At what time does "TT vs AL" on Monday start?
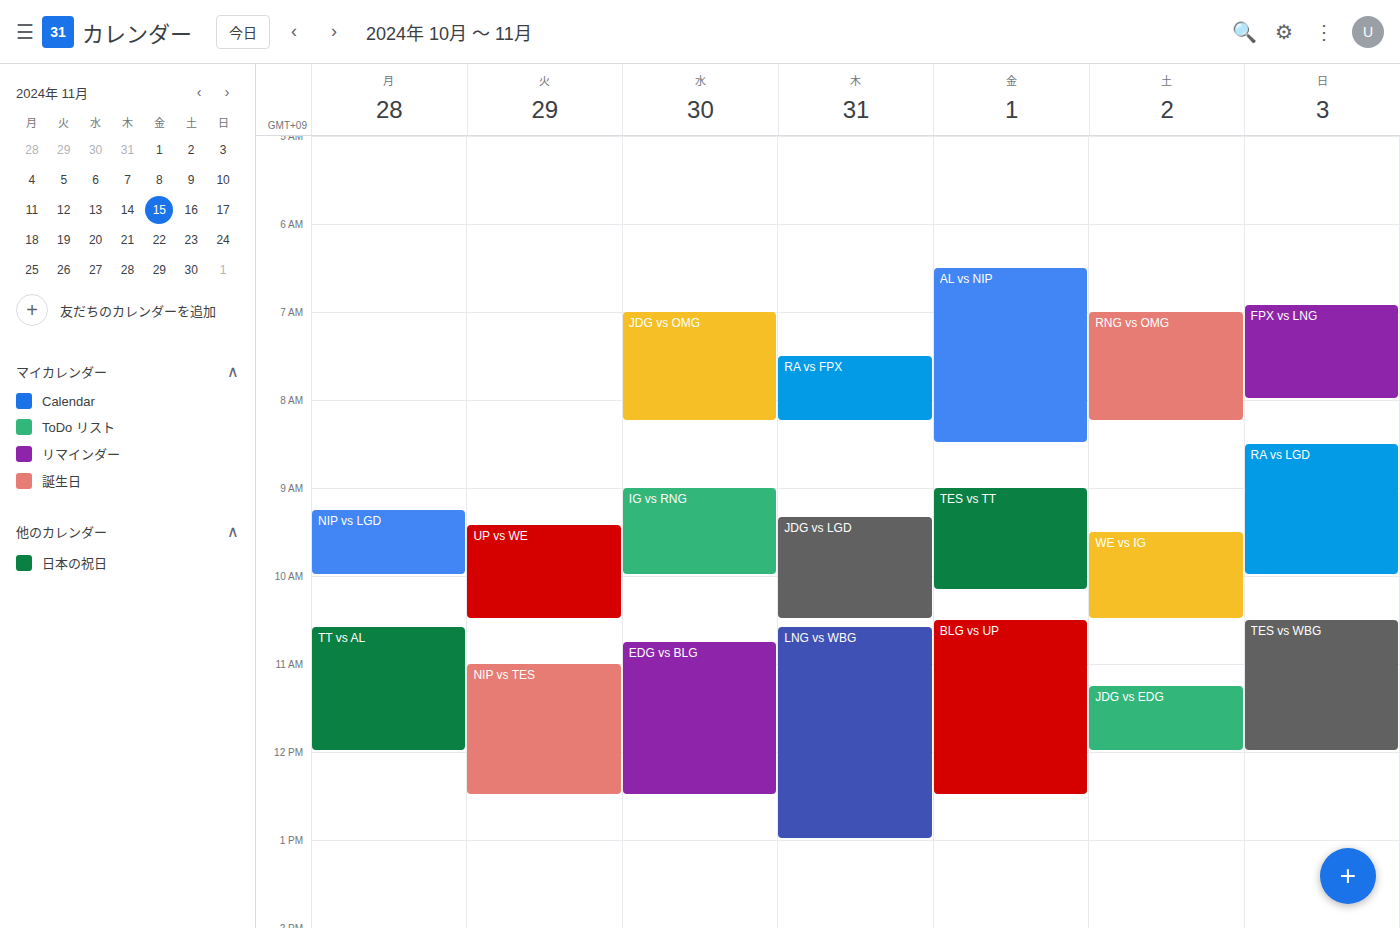
10:35 AM